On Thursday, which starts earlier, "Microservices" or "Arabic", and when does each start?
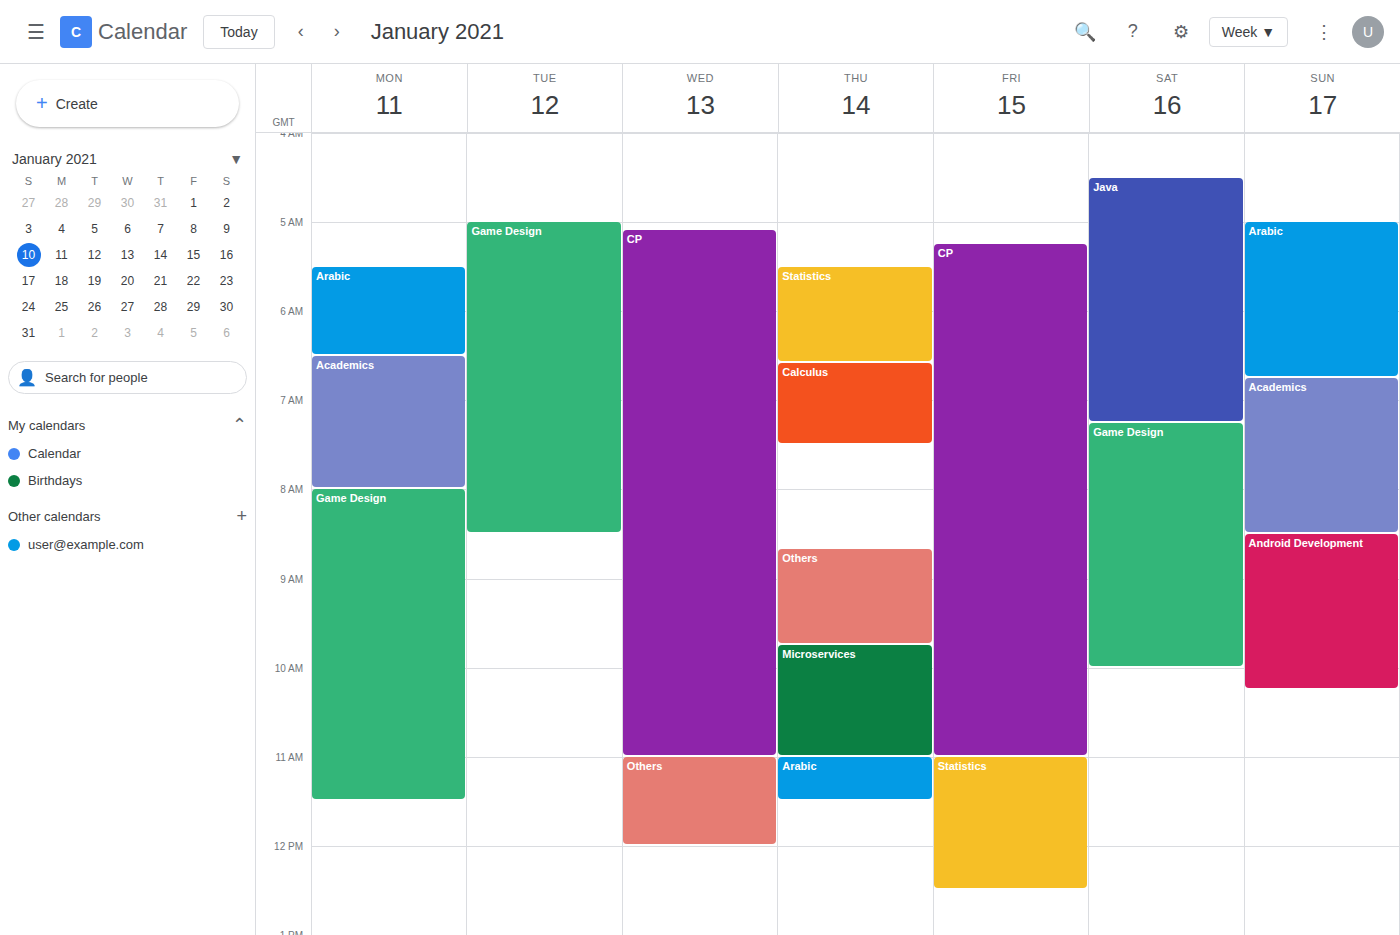
"Microservices" 9:45 AM; "Arabic" 11:00 AM.